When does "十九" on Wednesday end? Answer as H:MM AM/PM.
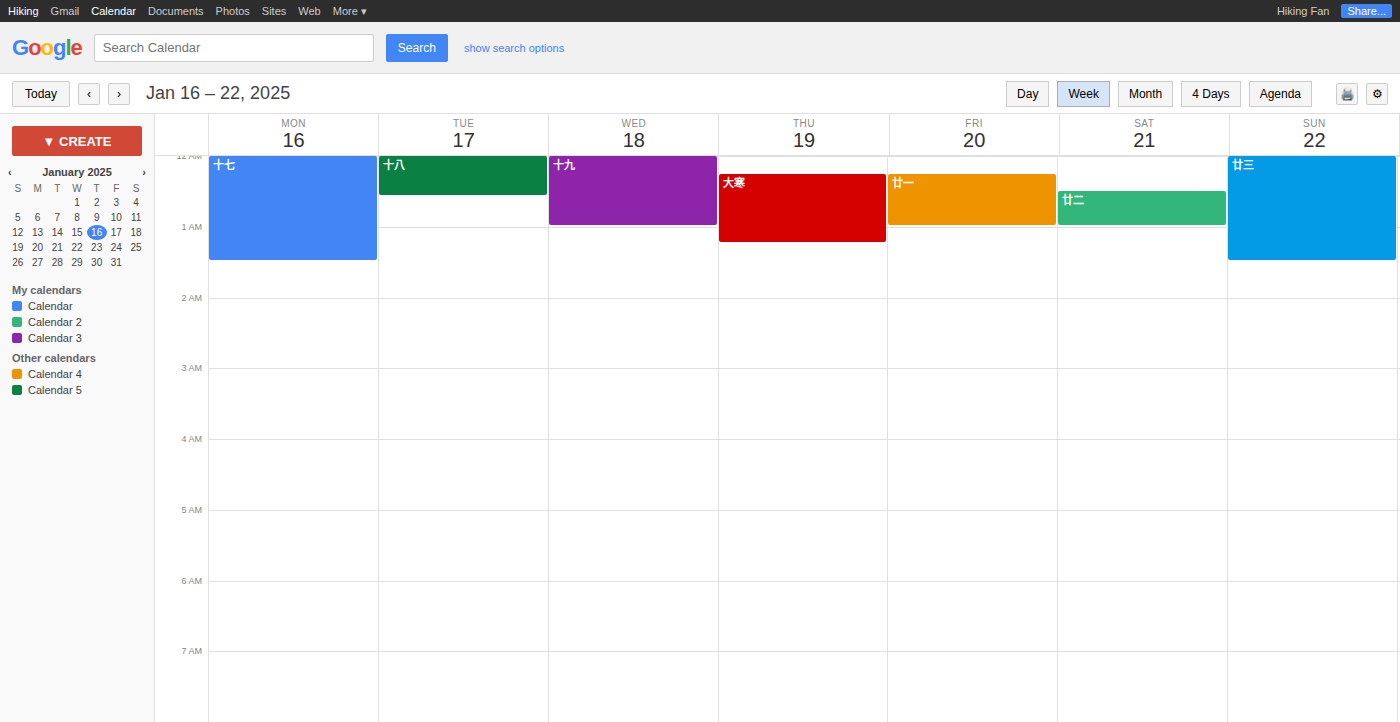
1:00 AM